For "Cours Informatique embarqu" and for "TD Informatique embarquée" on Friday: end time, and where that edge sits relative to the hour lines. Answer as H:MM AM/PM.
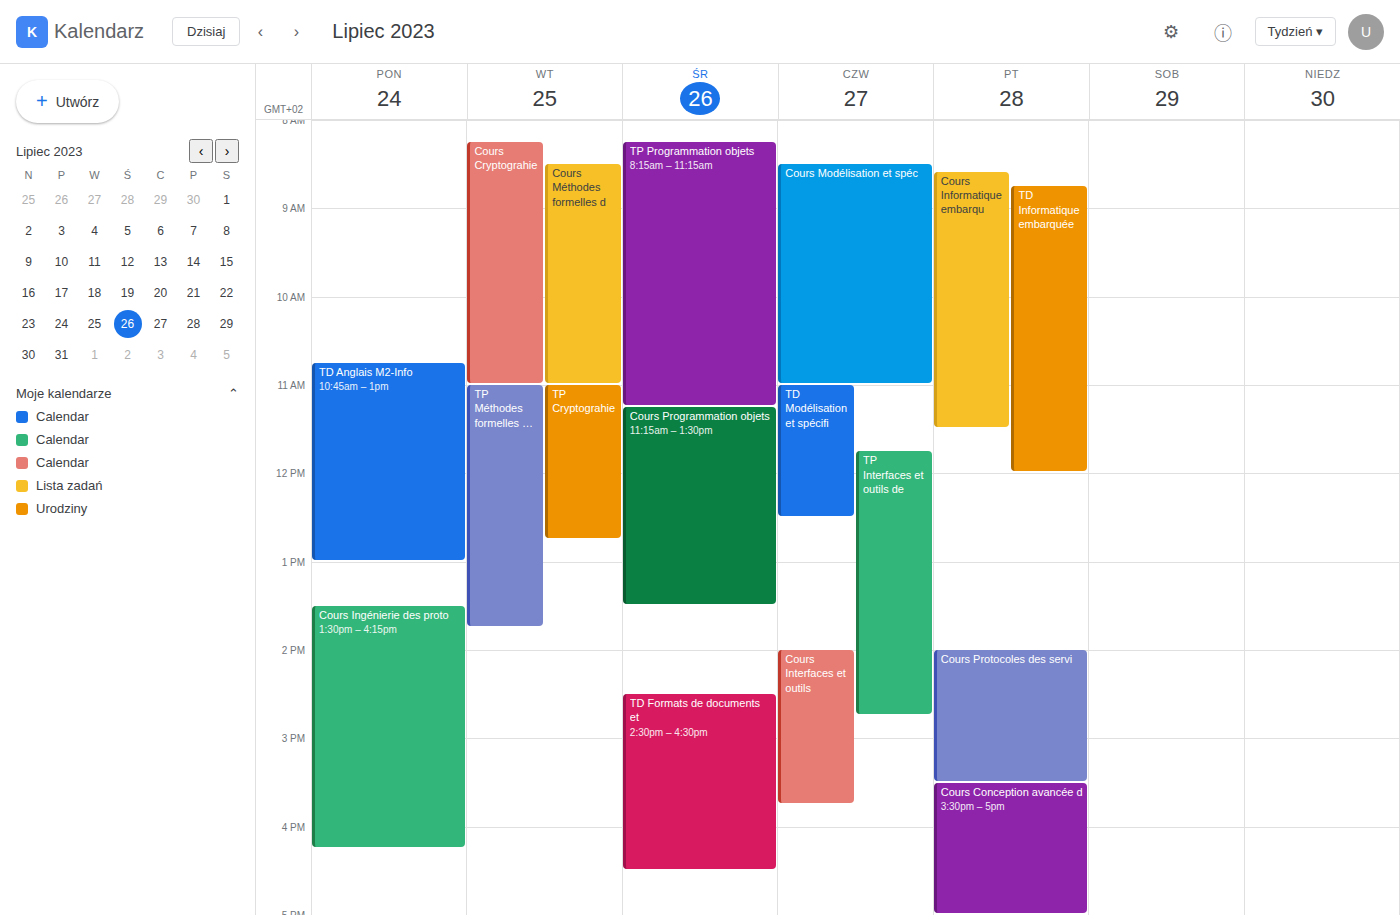
"Cours Informatique embarqu": 11:30 AM, halfway between the 11 AM and 12 PM lines. "TD Informatique embarquée": 12:00 PM, exactly on the 12 PM line.